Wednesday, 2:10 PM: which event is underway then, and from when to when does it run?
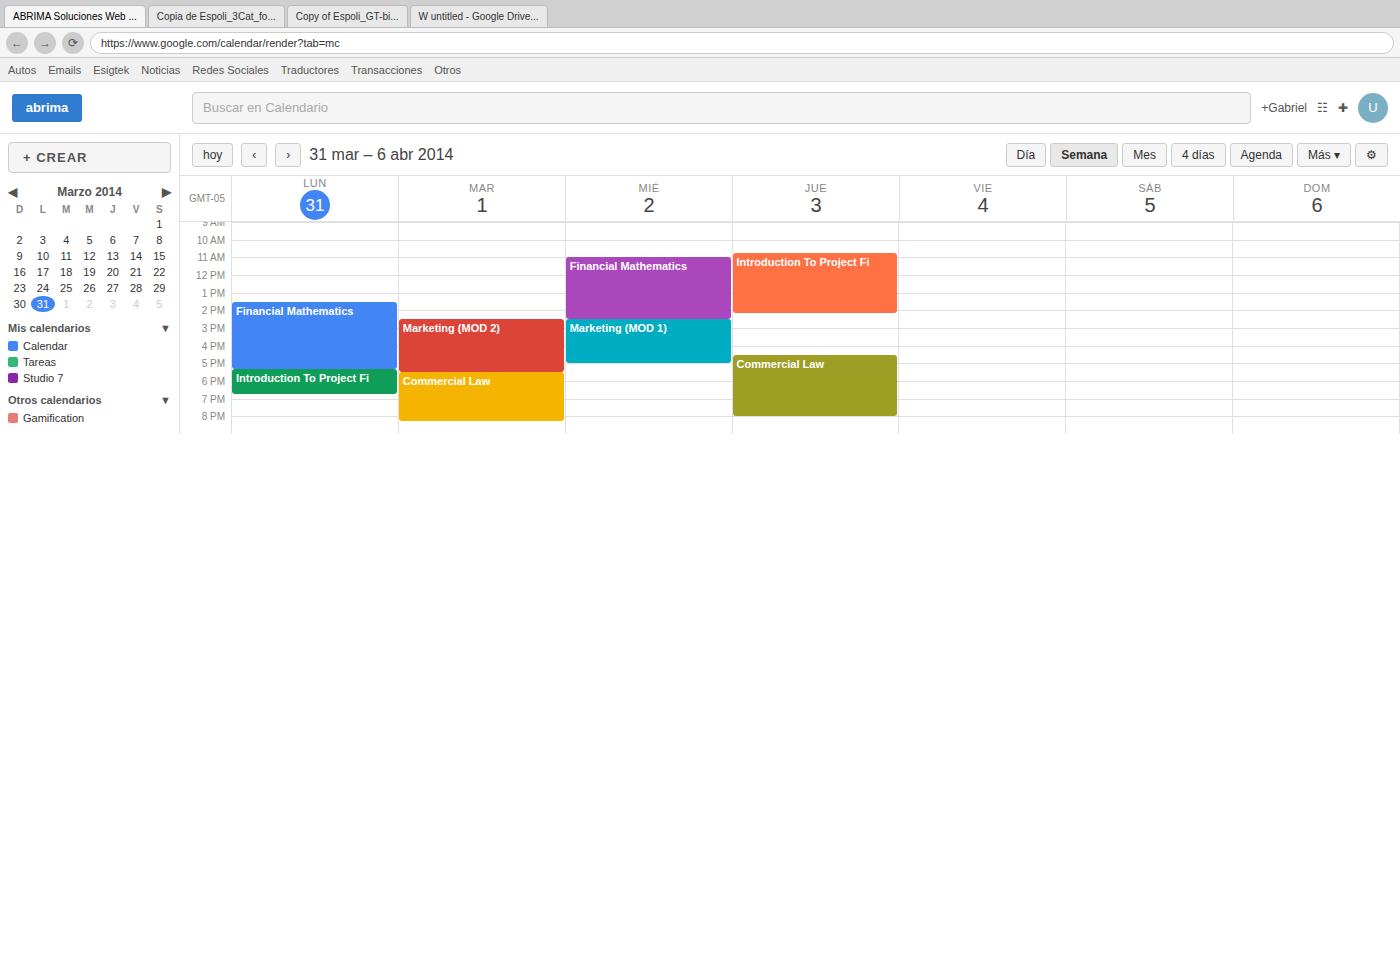
"Financial Mathematics", 11:00 AM to 2:30 PM